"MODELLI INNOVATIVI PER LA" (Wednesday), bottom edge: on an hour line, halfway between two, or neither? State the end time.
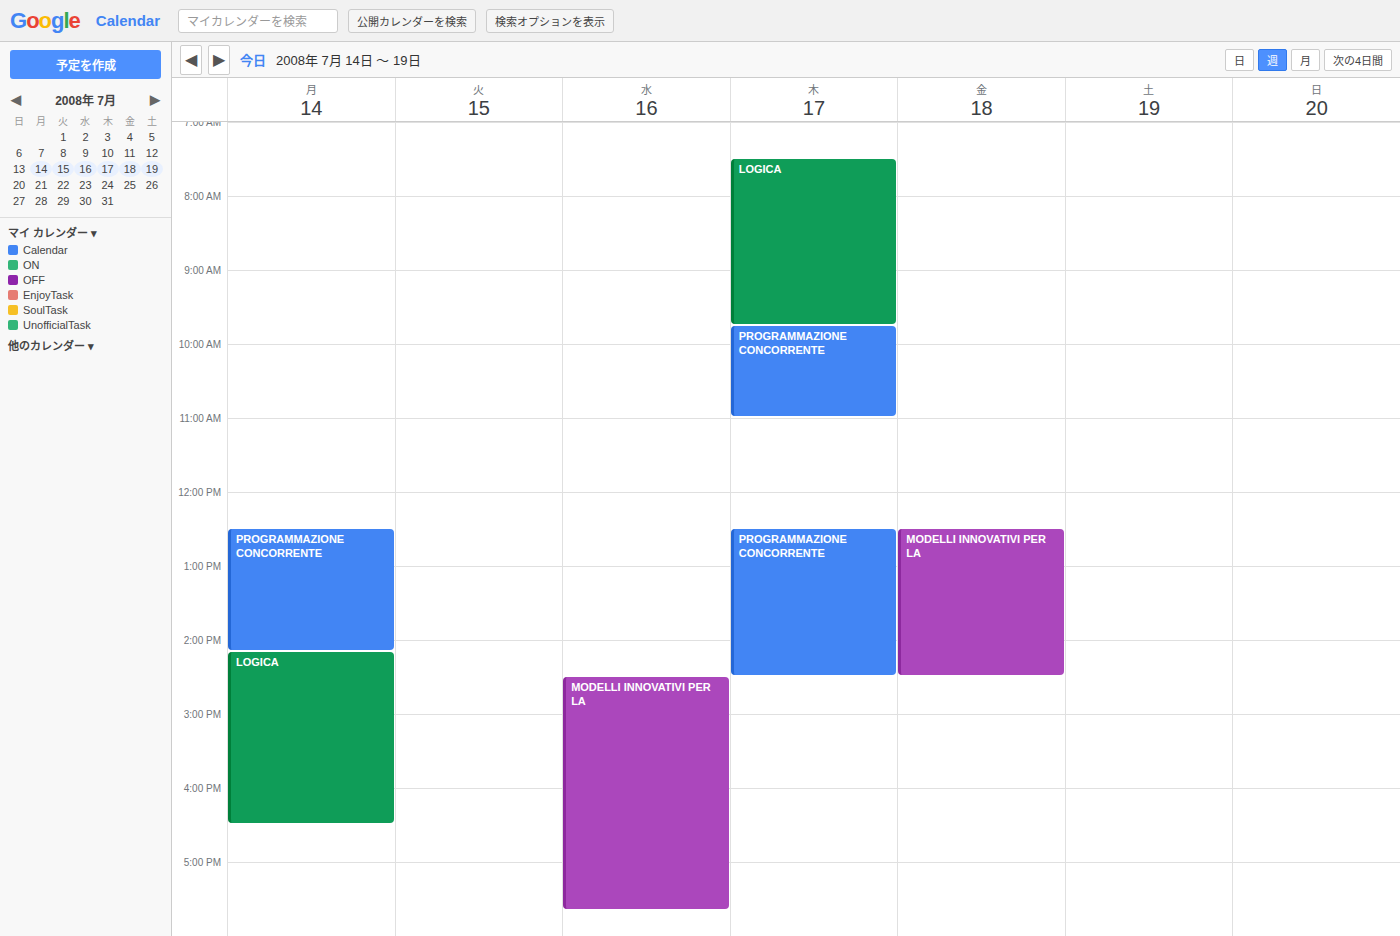
17:40 -- neither: 40 minutes below the 17:00 line and 20 minutes above the 18:00 line.